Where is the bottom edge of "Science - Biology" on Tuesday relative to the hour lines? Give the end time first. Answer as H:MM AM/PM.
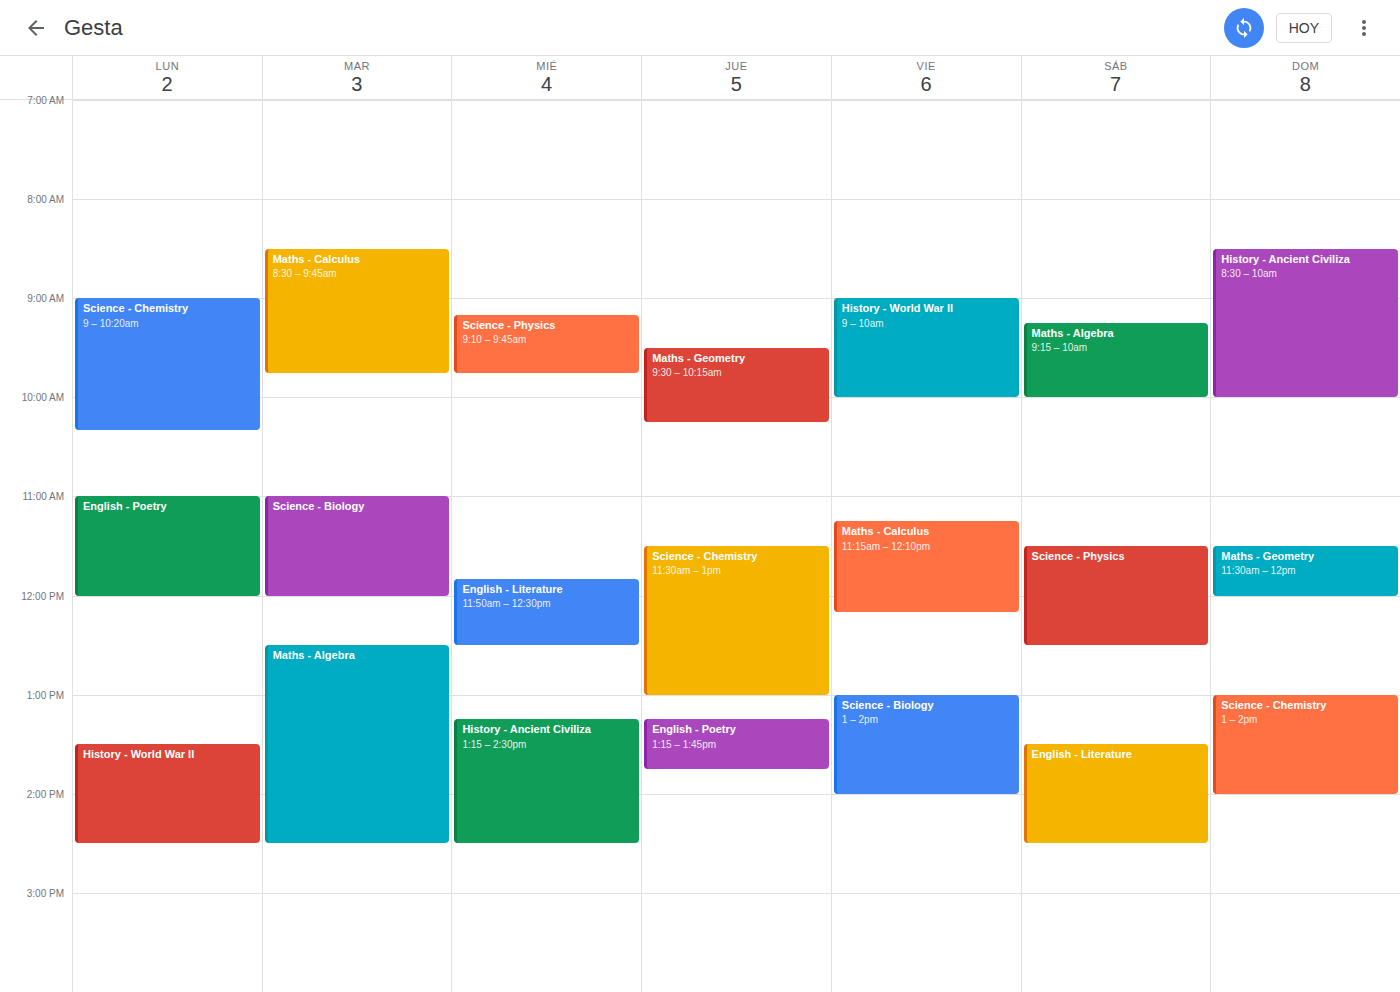
12:00 PM -- exactly on the 12 PM line.